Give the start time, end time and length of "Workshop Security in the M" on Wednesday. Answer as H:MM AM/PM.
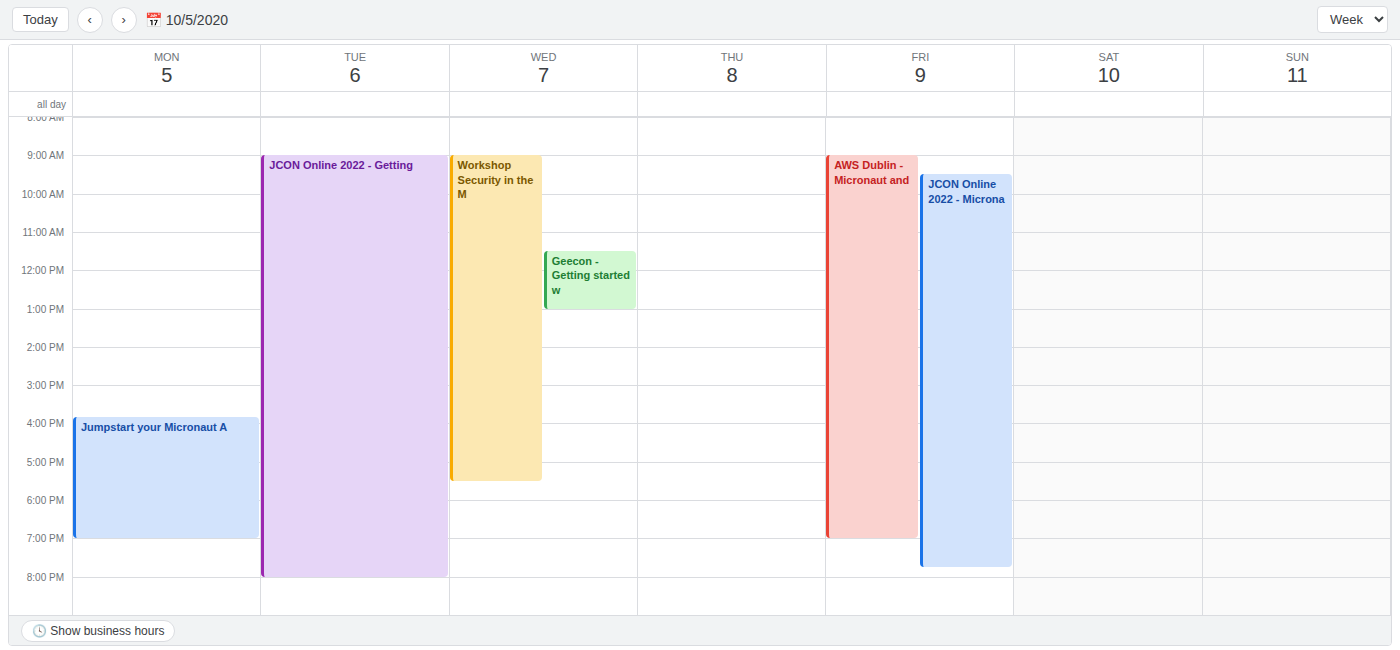
9:00 AM to 5:30 PM, 8 hours 30 minutes